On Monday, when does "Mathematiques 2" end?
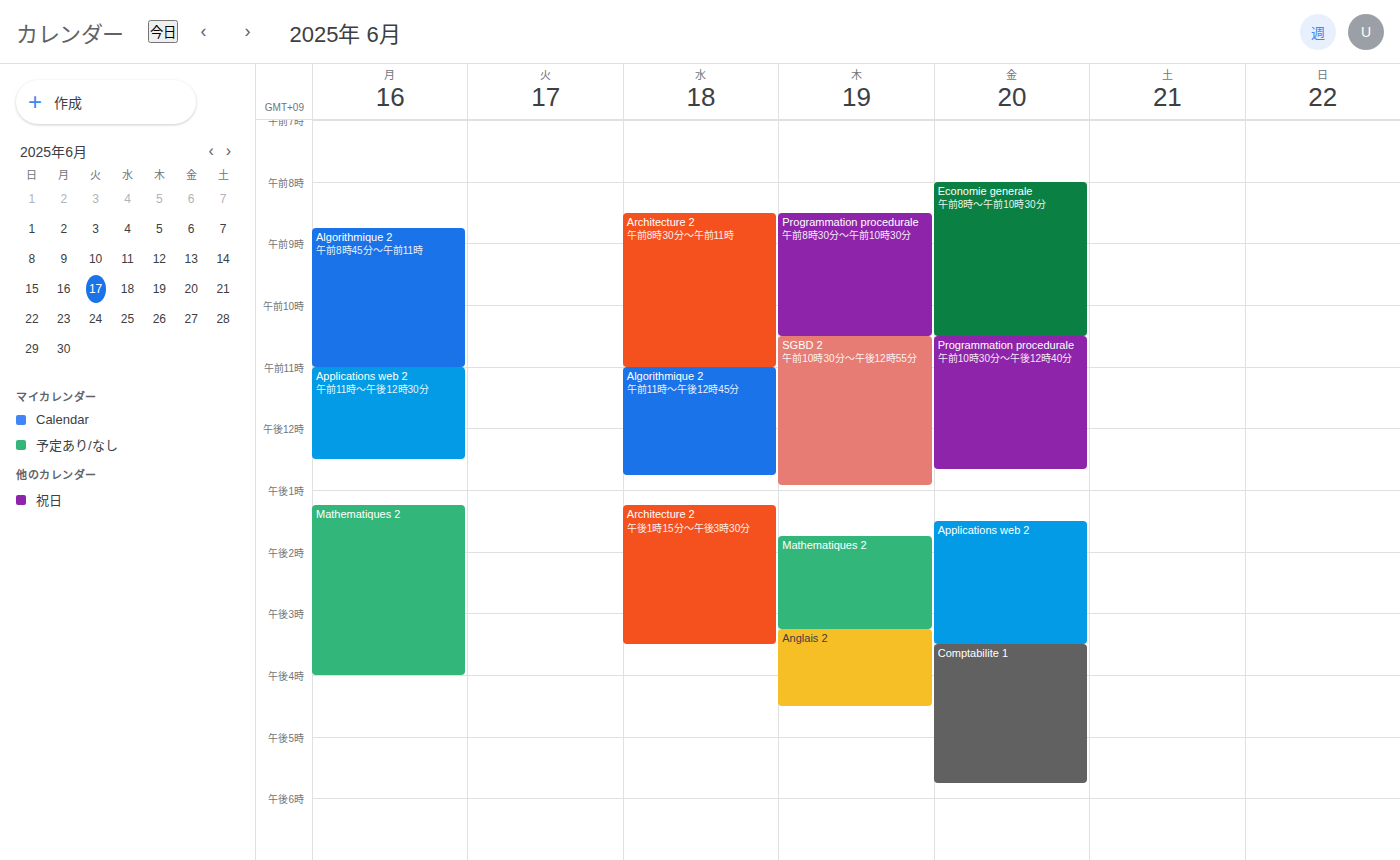
4:00 PM